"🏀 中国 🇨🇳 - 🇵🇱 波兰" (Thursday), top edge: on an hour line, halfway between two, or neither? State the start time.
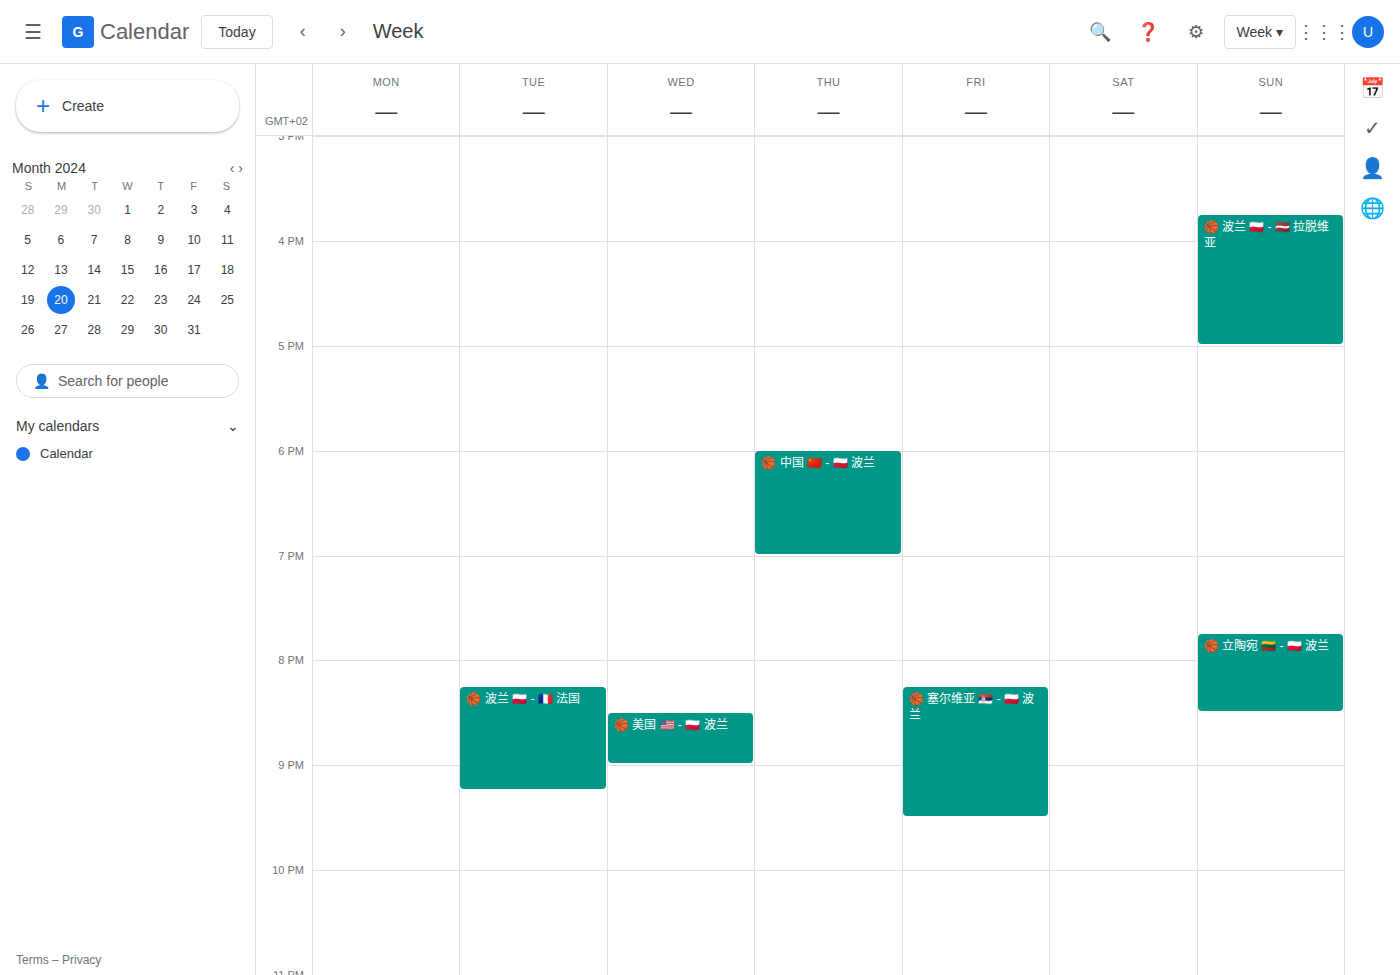
6:00 PM -- exactly on the 6 PM line.